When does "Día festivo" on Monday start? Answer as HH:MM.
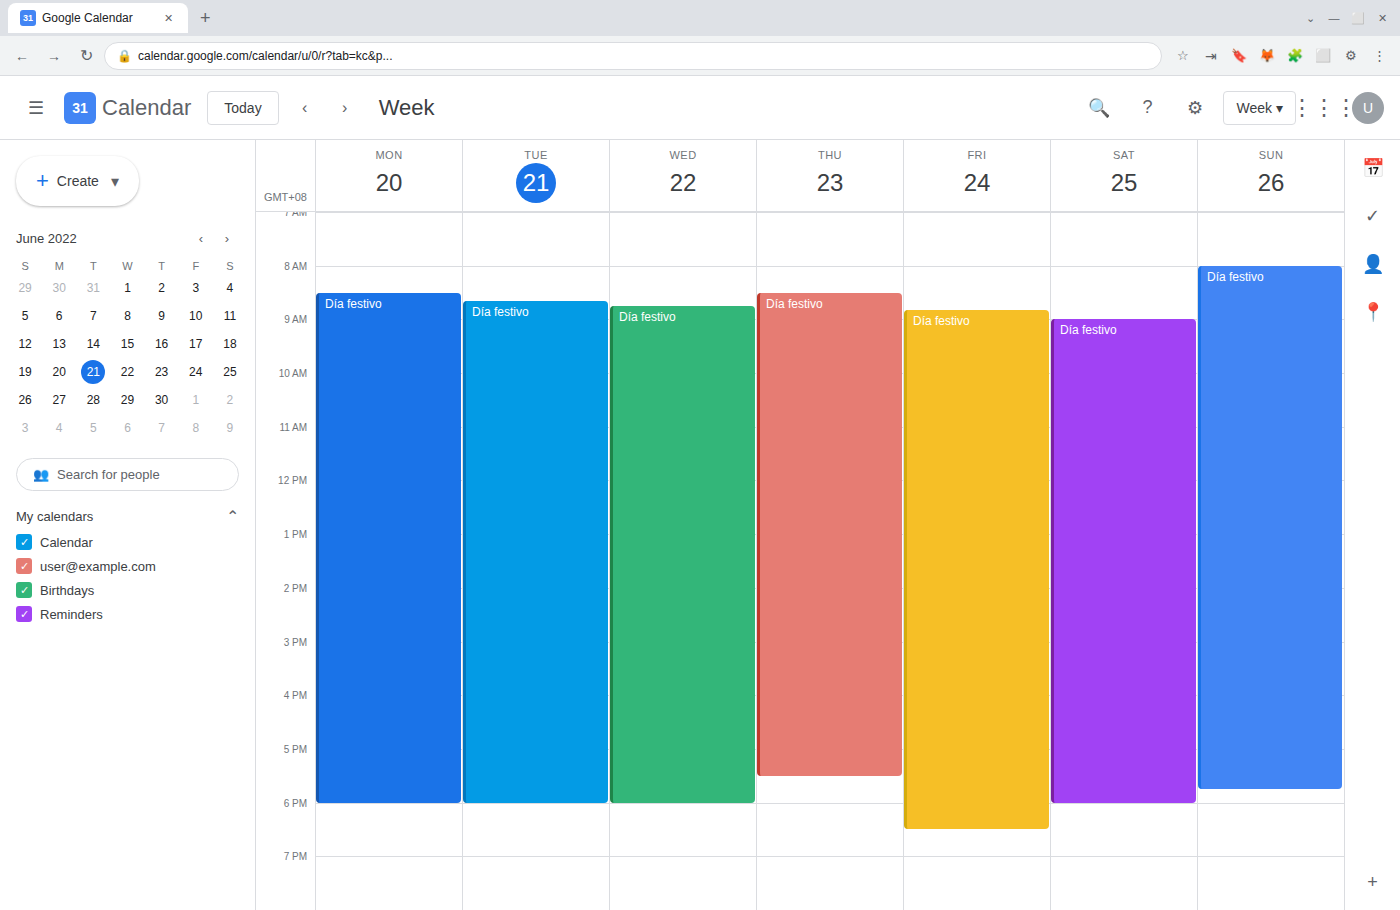
08:30